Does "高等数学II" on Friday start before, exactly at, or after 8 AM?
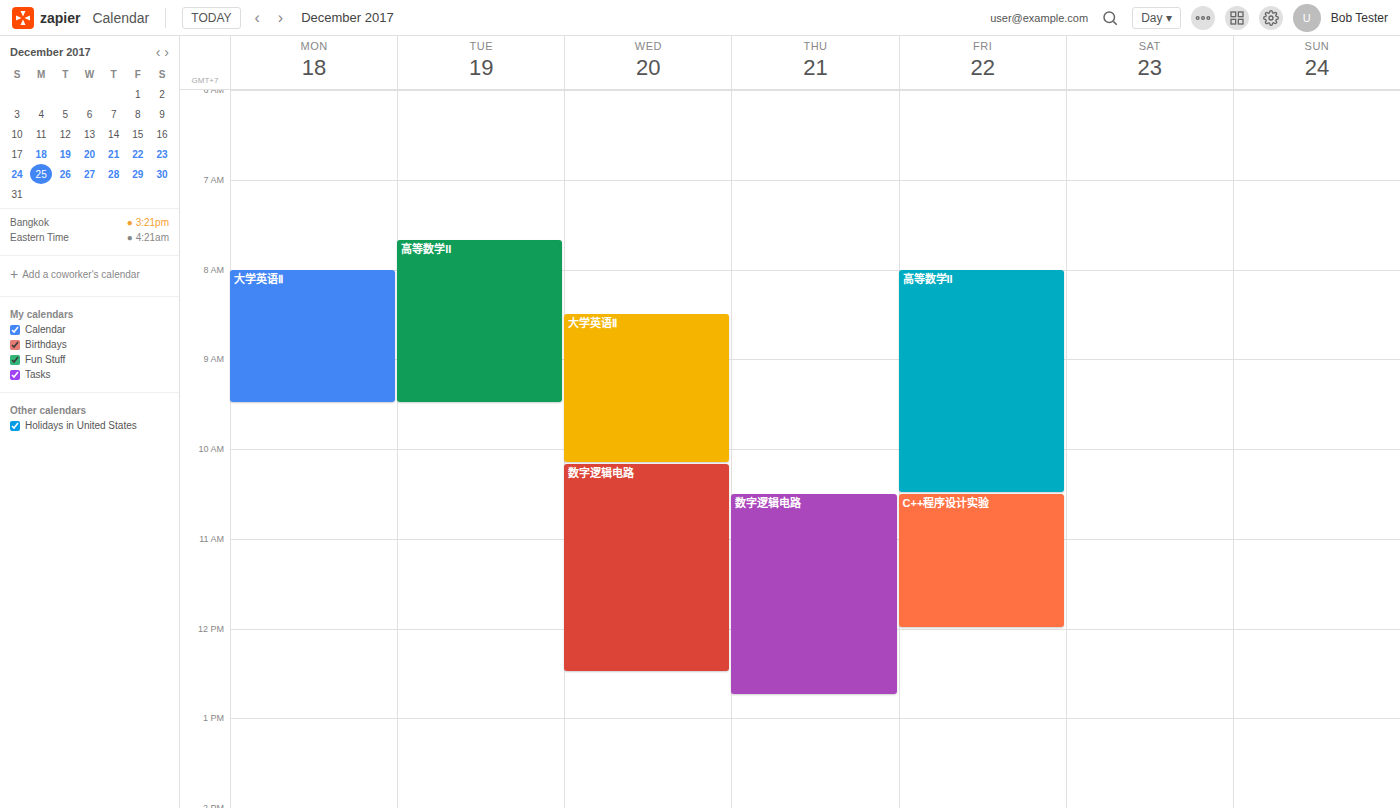
8:00 AM -- exactly at 8 AM, on the 8 AM line.